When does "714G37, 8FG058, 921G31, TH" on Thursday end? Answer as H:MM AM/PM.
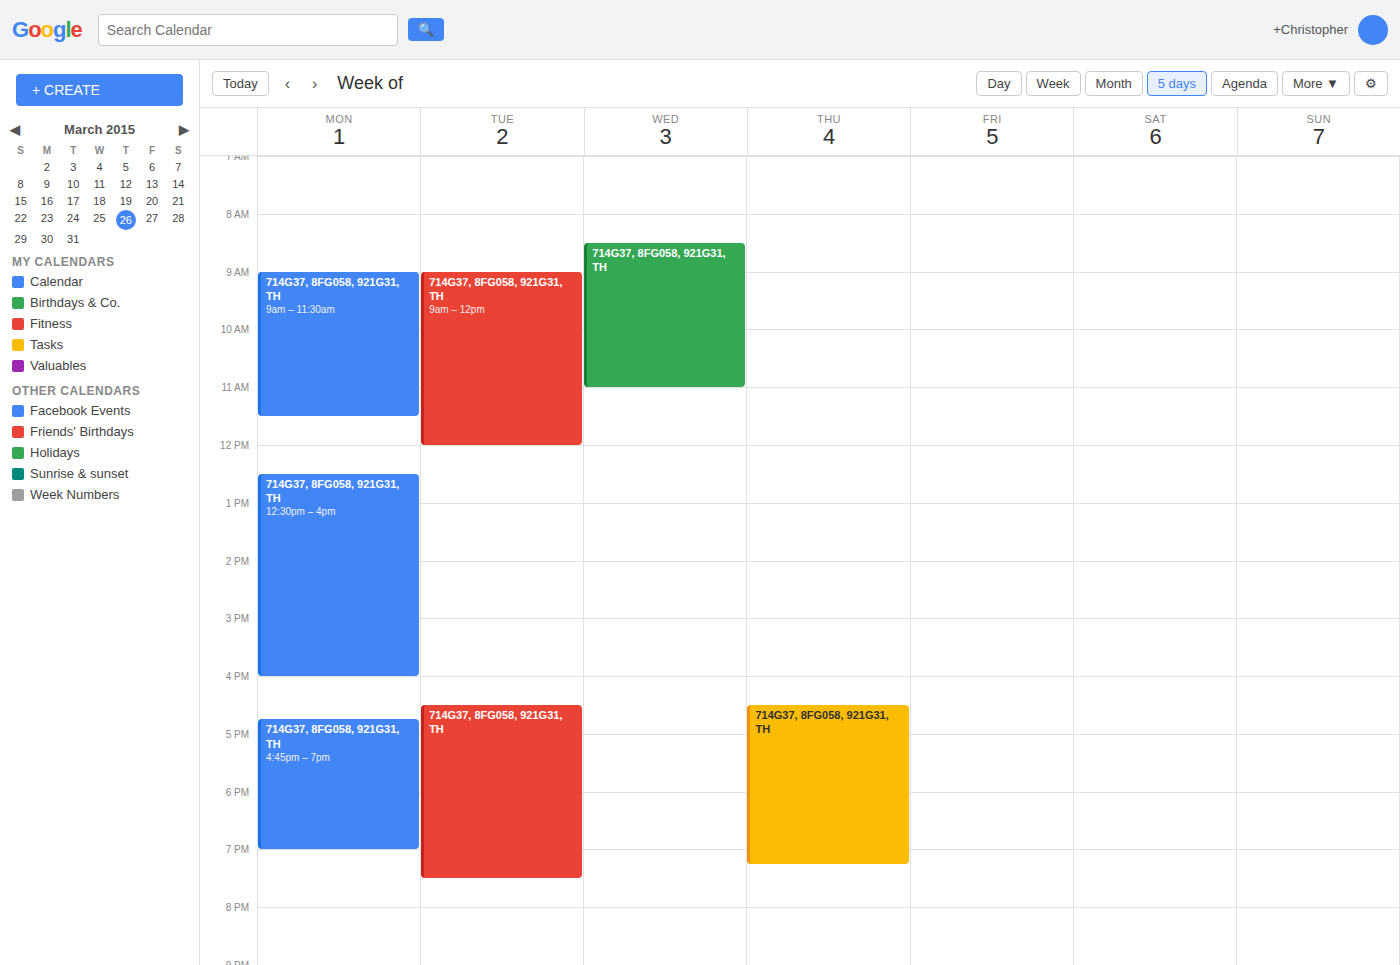
7:15 PM